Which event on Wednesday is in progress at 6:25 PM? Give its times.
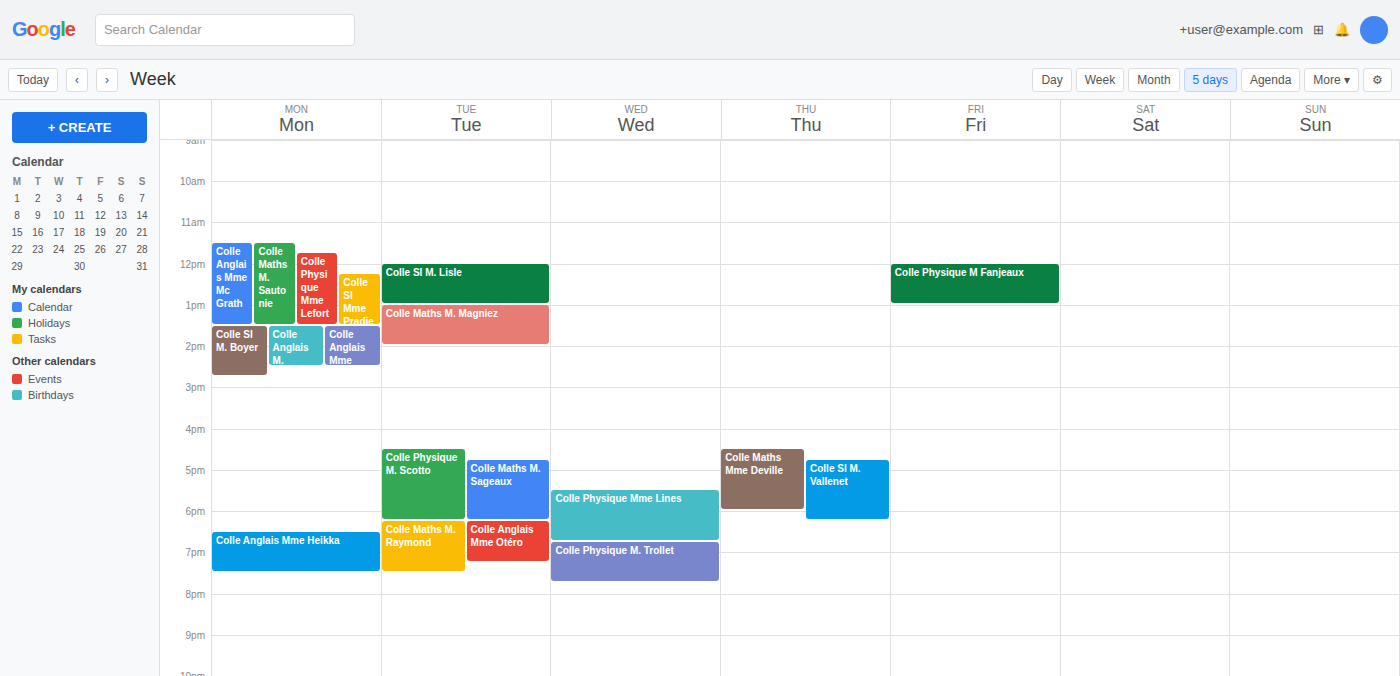
"Colle Physique Mme Lines", 5:30 PM to 6:45 PM